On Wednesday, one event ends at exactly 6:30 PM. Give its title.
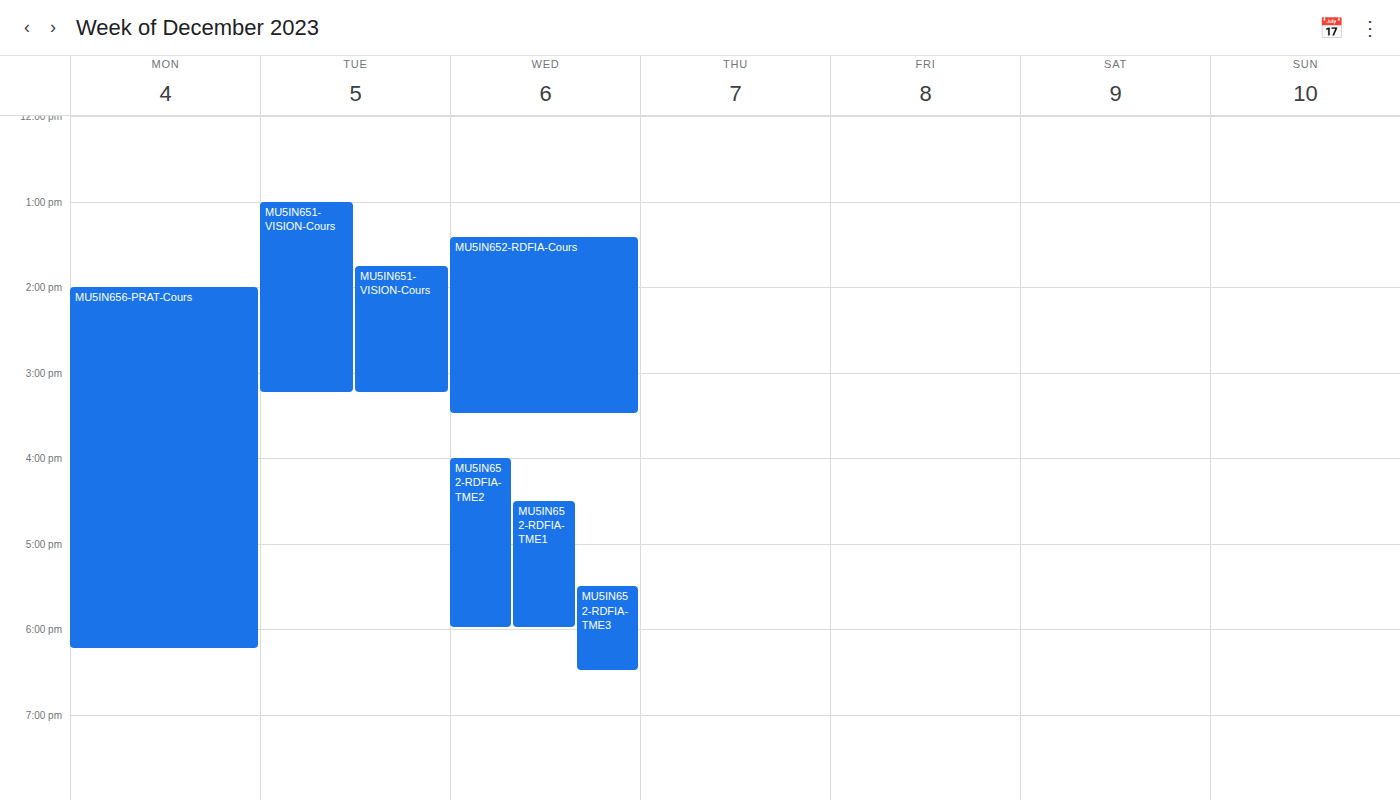
"MU5IN652-RDFIA-TME3"